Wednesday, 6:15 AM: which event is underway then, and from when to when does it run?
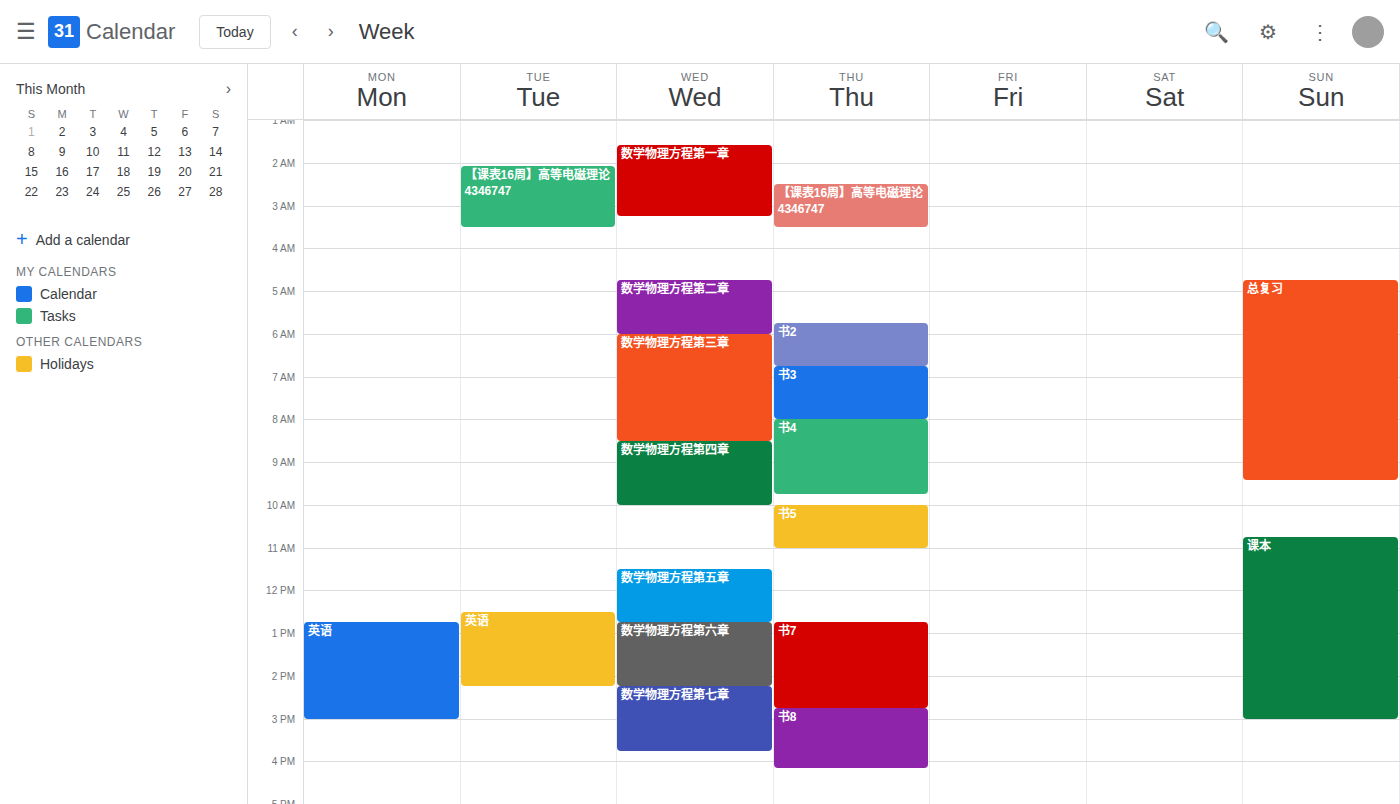
"数学物理方程第三章", 6:00 AM to 8:30 AM